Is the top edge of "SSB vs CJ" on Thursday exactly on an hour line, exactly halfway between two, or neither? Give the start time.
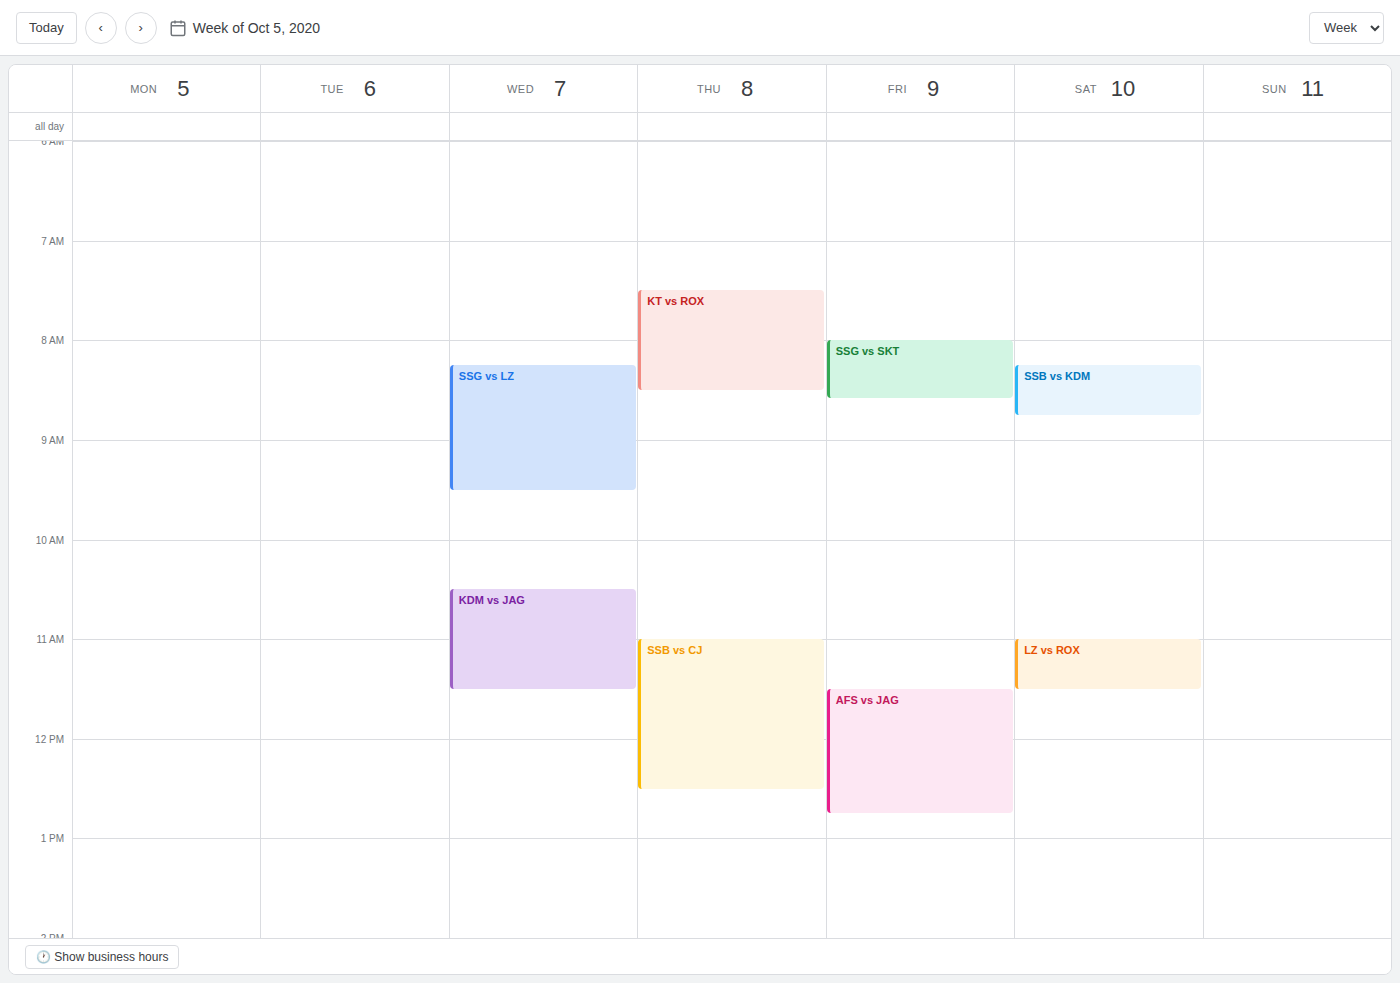
11:00 AM -- exactly on the 11 AM line.